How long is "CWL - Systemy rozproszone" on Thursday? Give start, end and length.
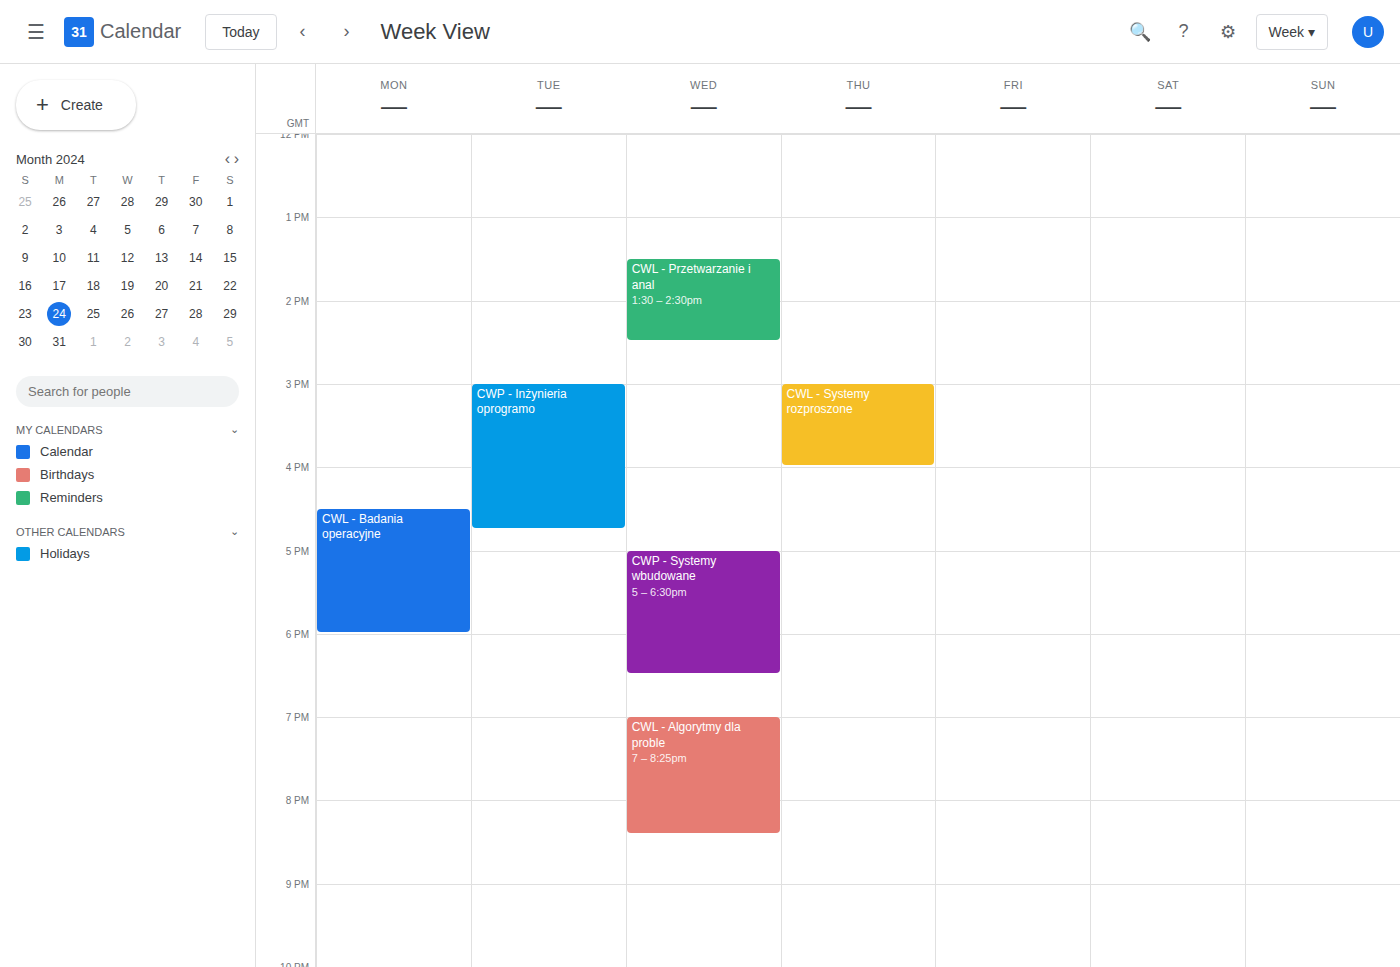
3:00 PM to 4:00 PM, 1 hour